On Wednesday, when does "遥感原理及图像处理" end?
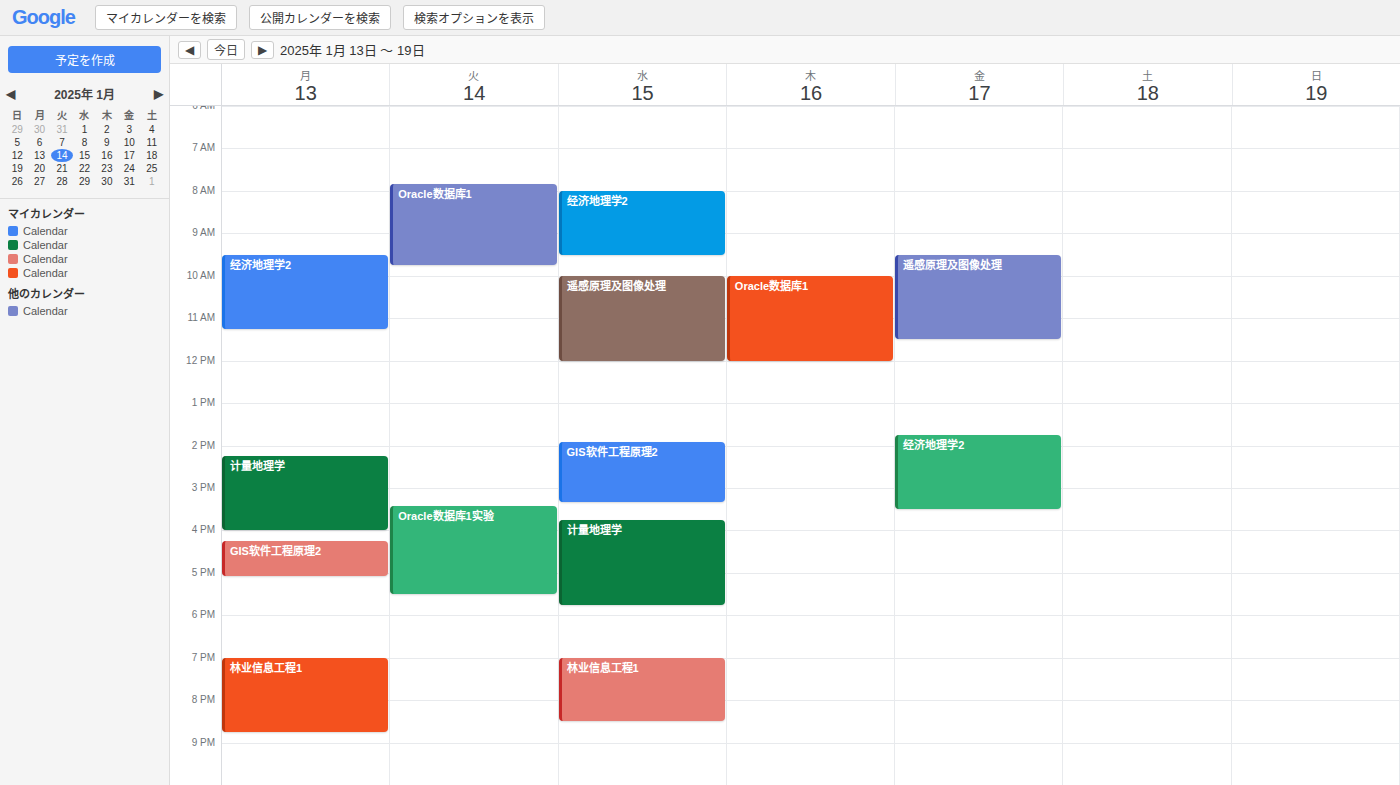
12:00 PM